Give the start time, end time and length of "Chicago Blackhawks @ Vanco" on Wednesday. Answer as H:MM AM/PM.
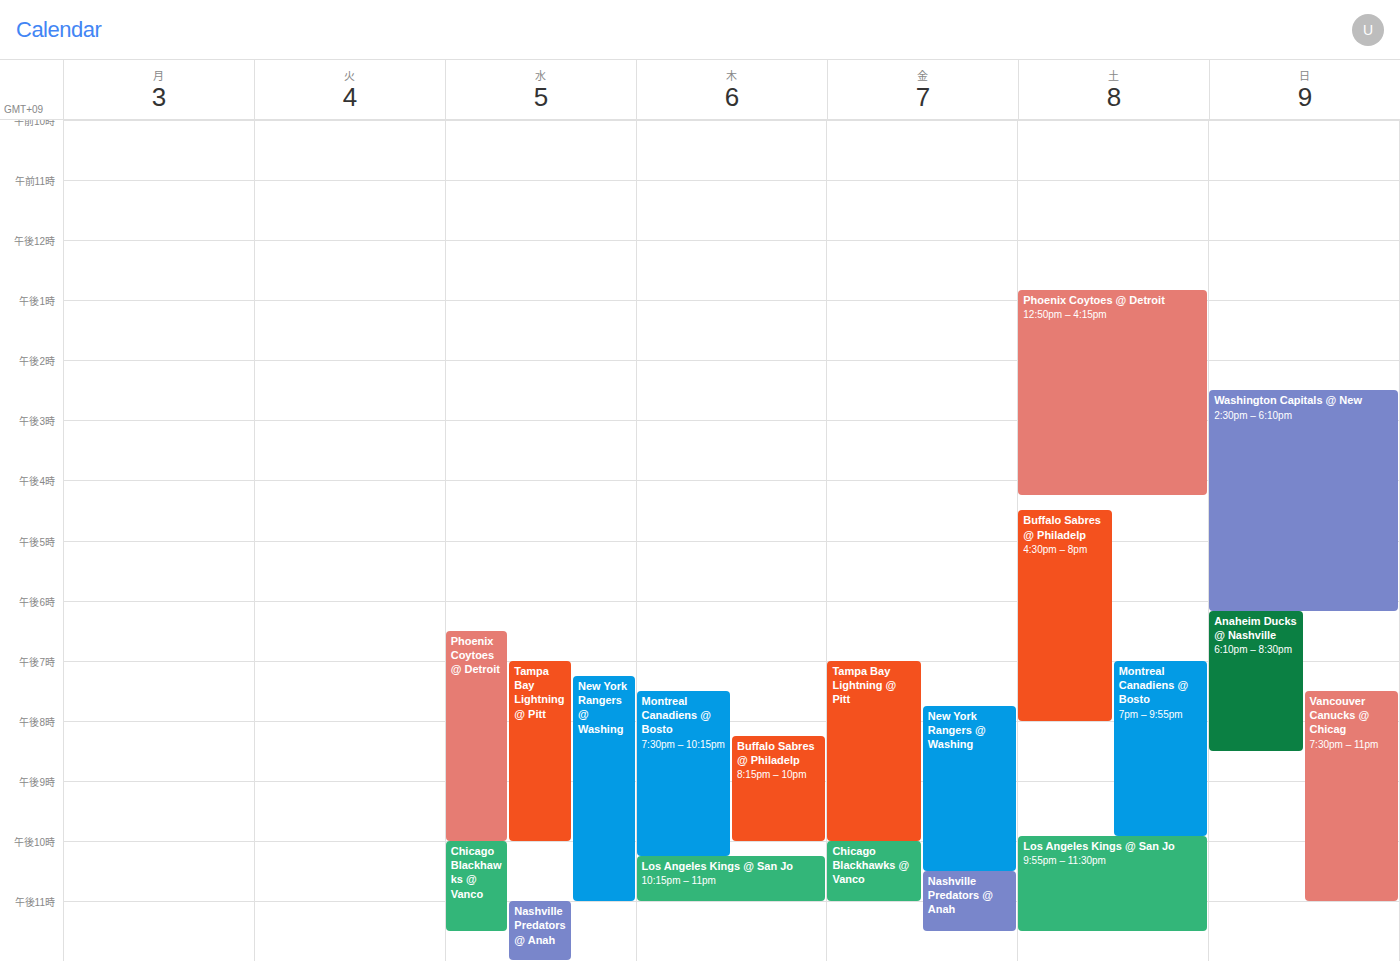
10:00 PM to 11:30 PM, 1 hour 30 minutes